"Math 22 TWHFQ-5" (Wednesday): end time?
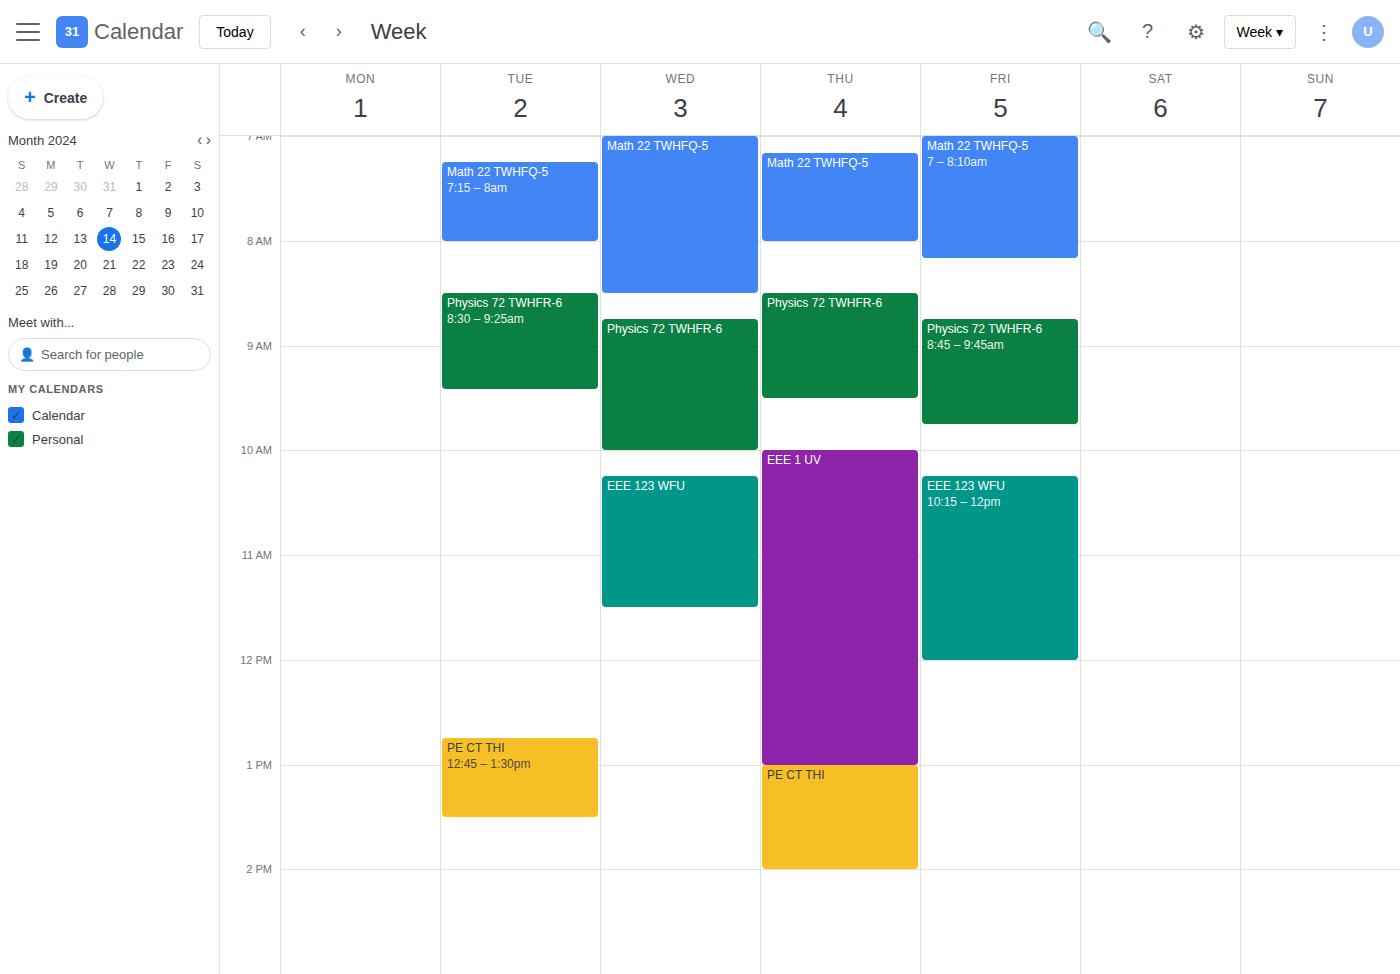
8:30 AM